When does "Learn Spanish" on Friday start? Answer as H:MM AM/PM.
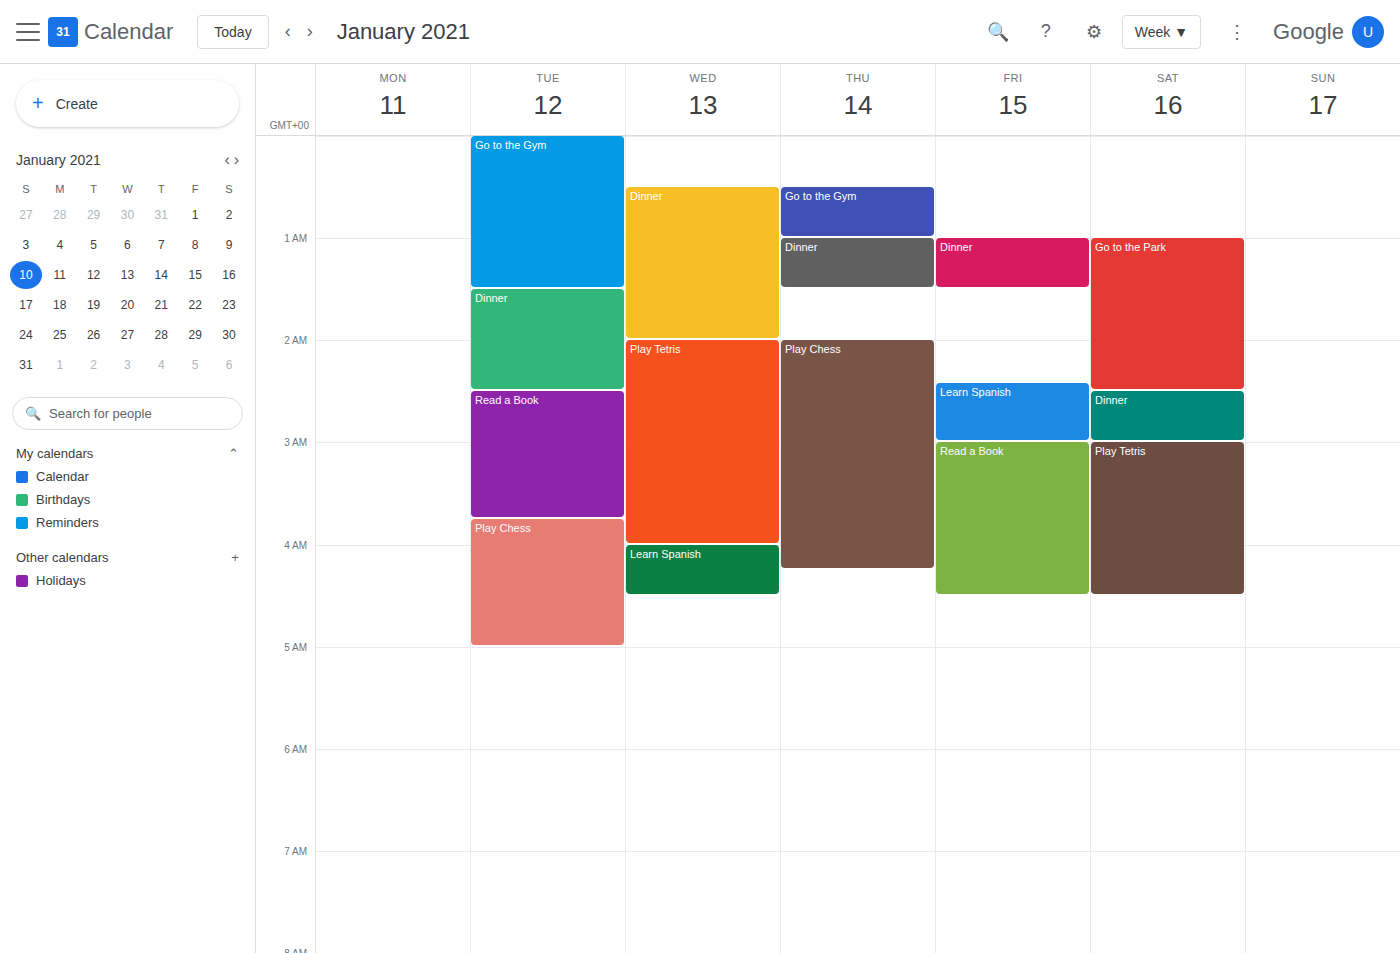
2:25 AM